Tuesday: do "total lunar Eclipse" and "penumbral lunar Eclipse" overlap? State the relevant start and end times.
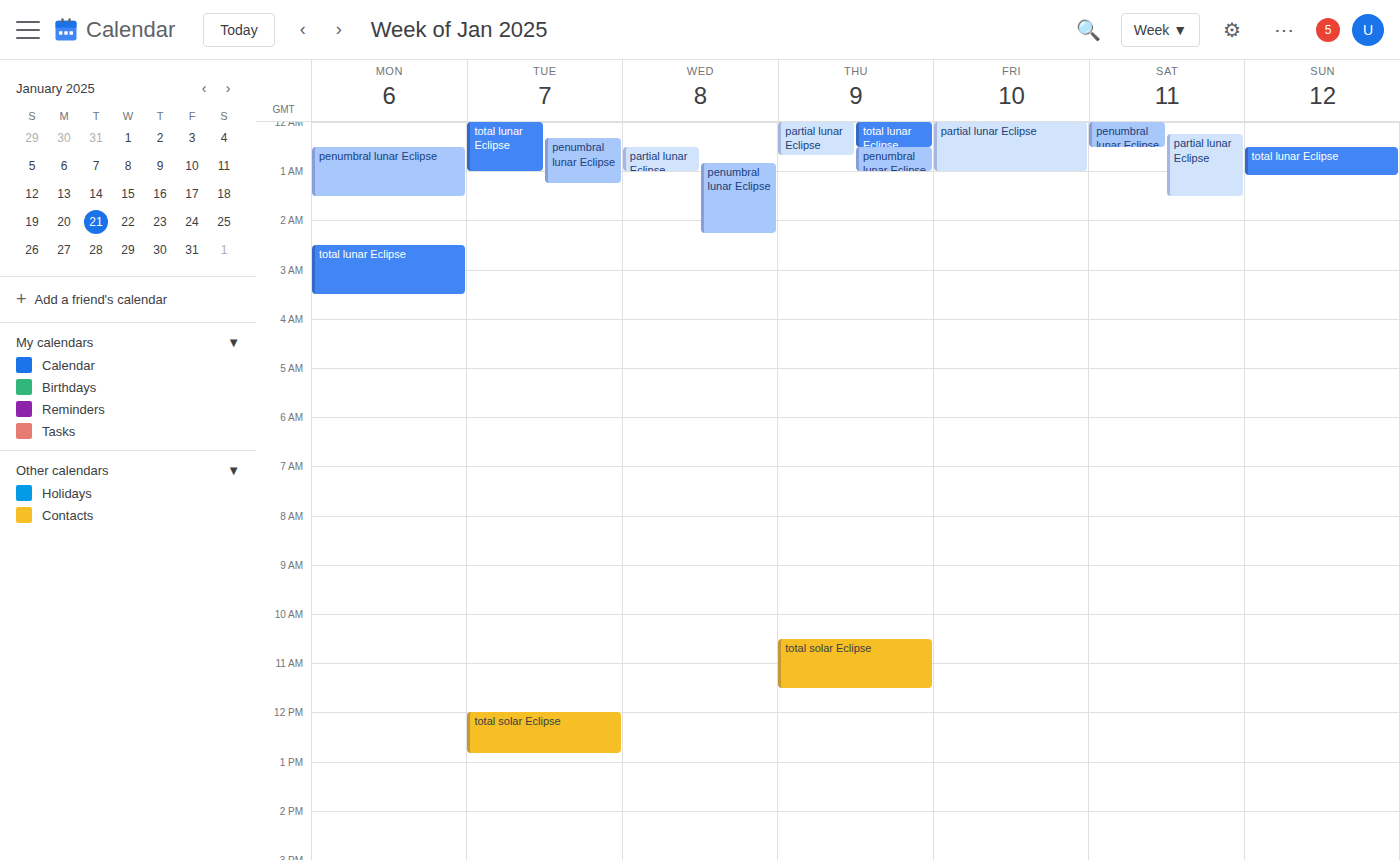
"penumbral lunar Eclipse" starts at 12:20 AM, before "total lunar Eclipse" ends at 1:00 AM -- they overlap.